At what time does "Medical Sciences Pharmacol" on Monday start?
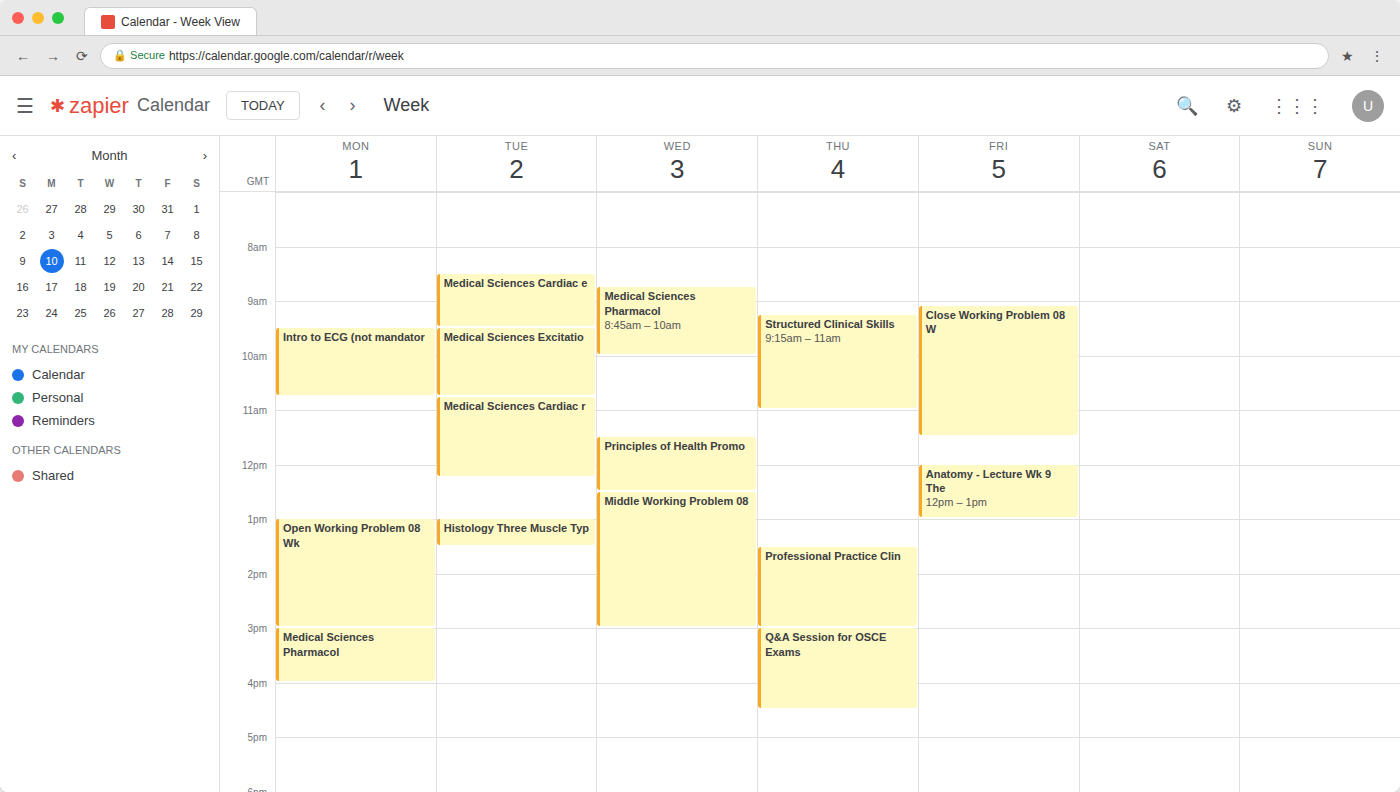
3:00 PM